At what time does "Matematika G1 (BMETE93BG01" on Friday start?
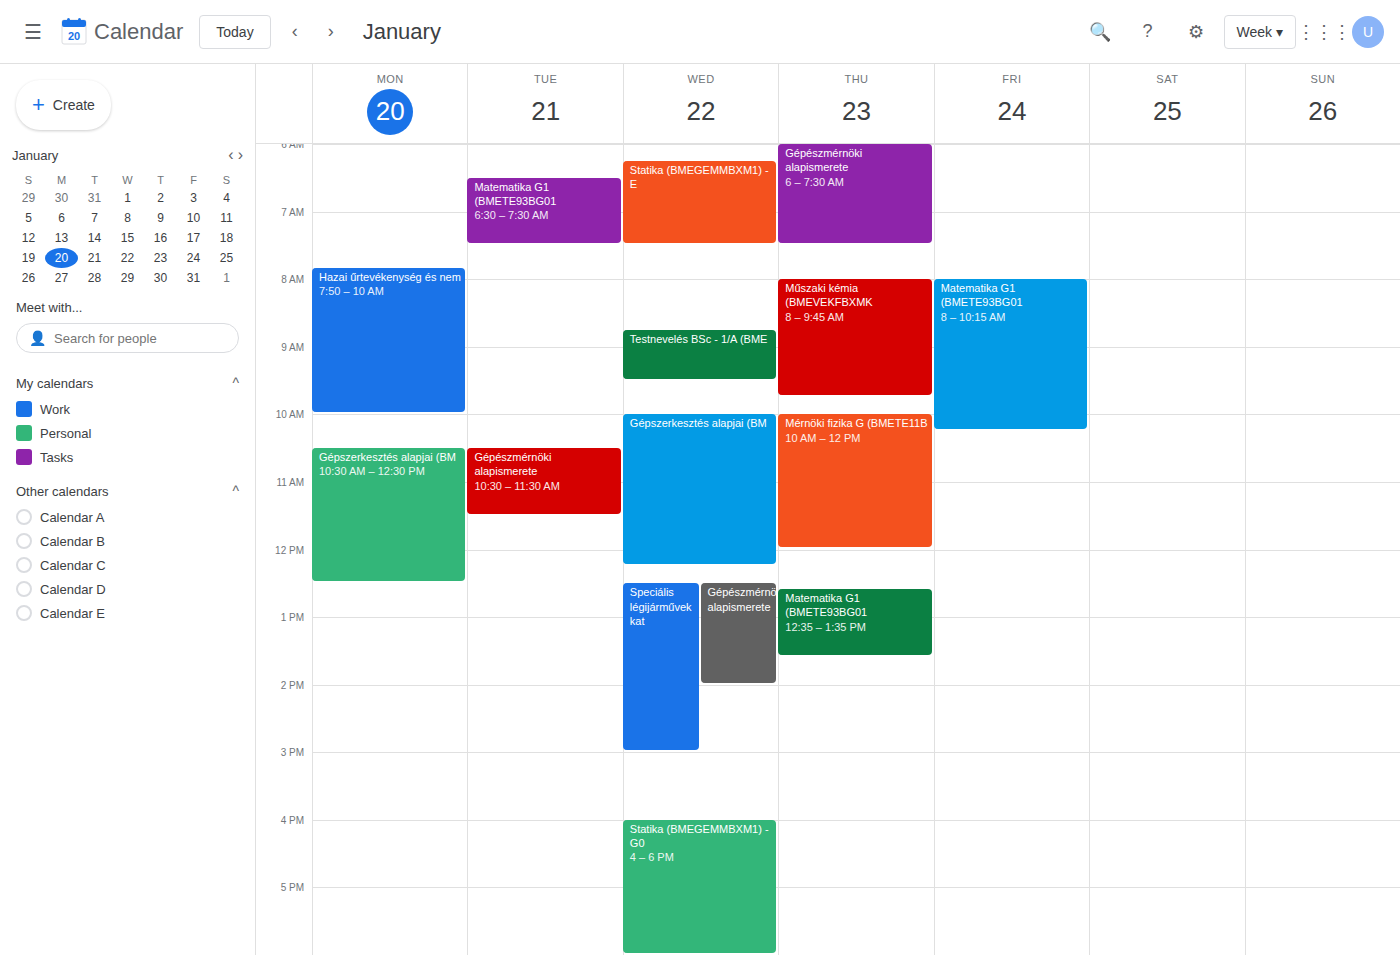
8:00 AM